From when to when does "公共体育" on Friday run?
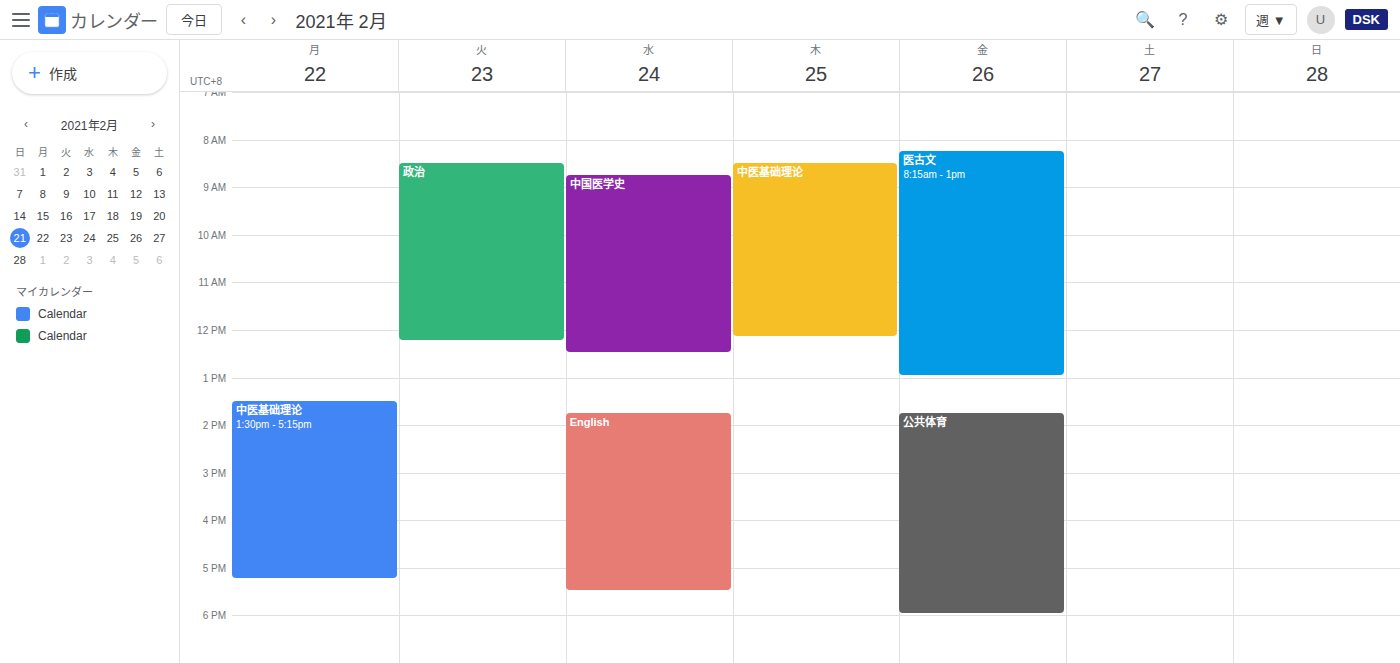
13:45 to 18:00